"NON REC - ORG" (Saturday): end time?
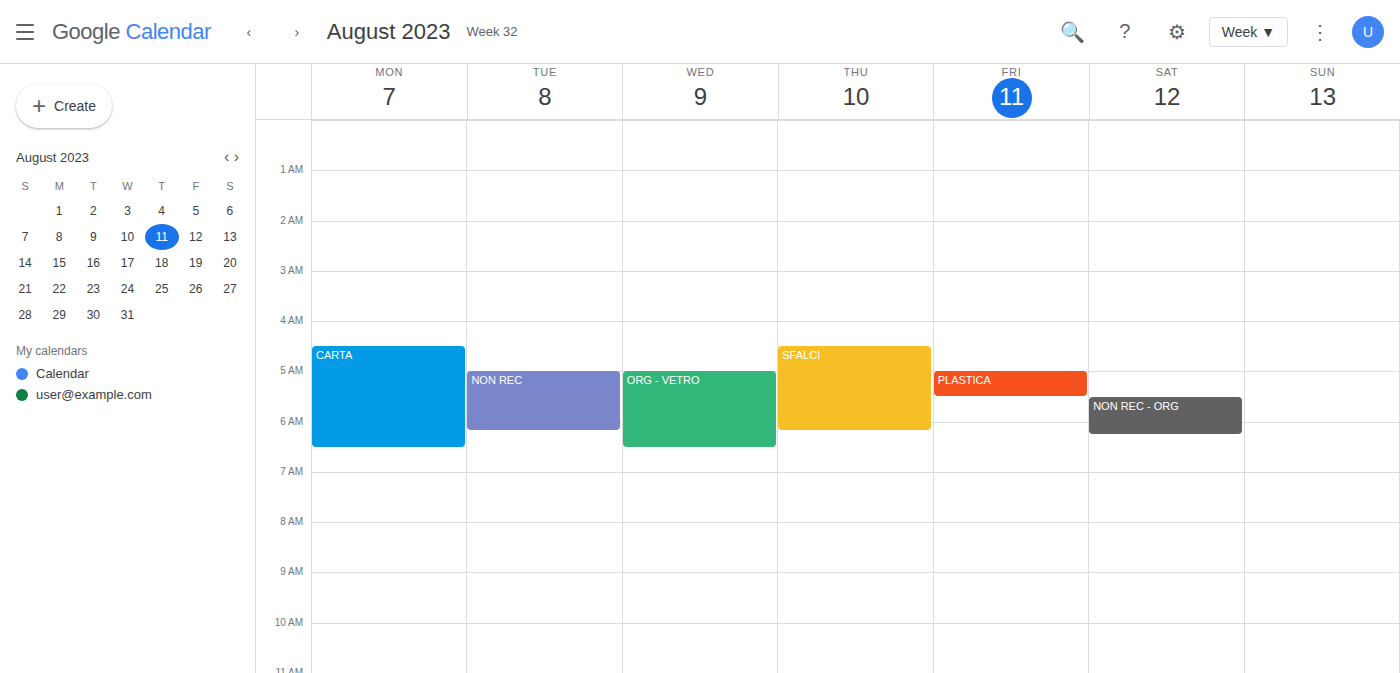
6:15 AM